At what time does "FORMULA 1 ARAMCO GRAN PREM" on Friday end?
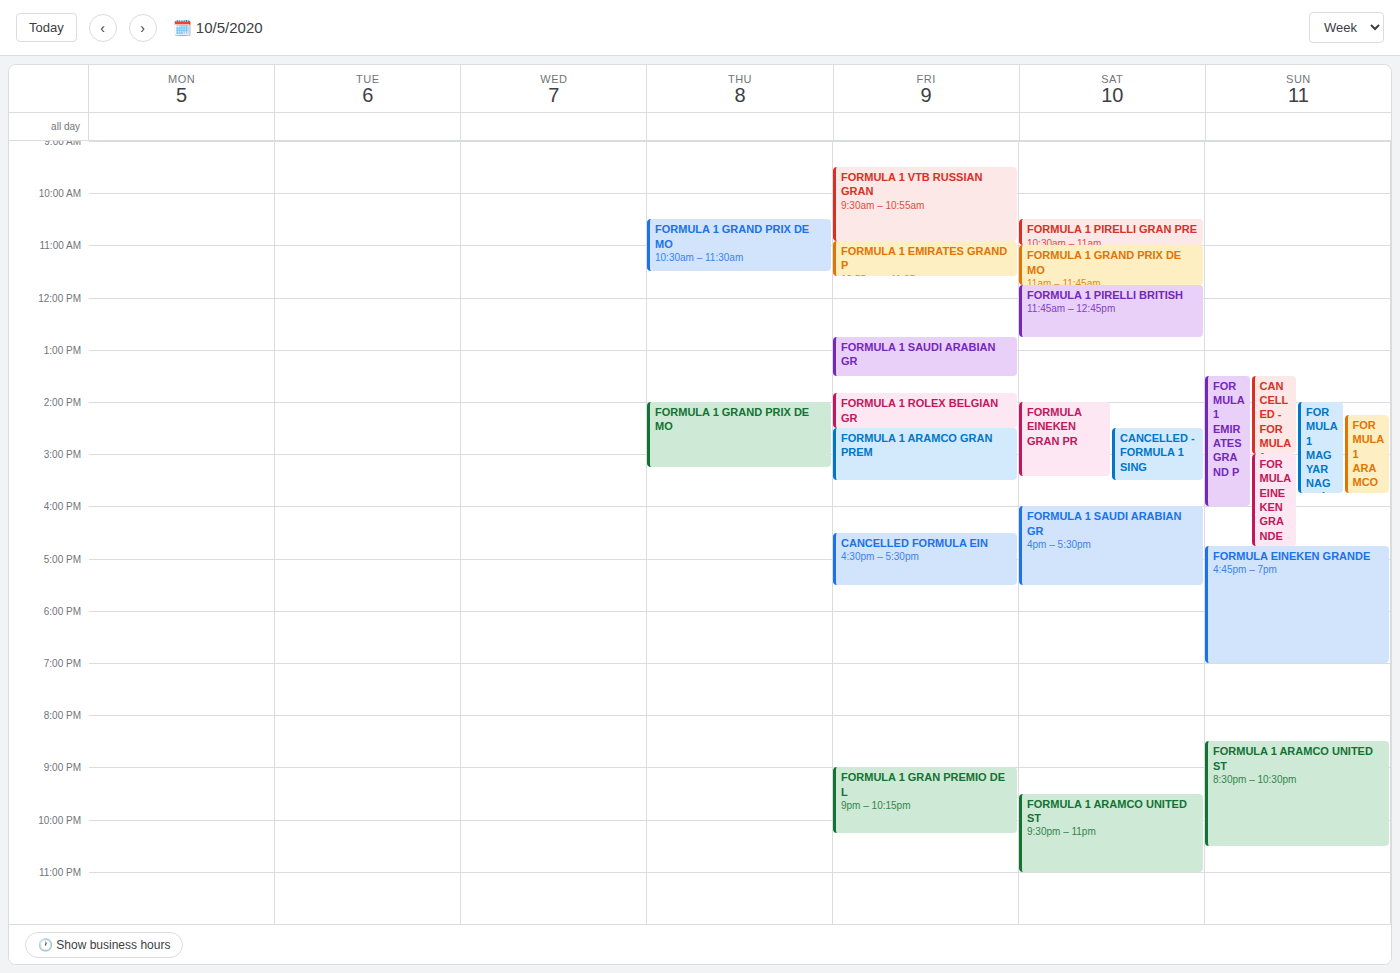
3:30 PM